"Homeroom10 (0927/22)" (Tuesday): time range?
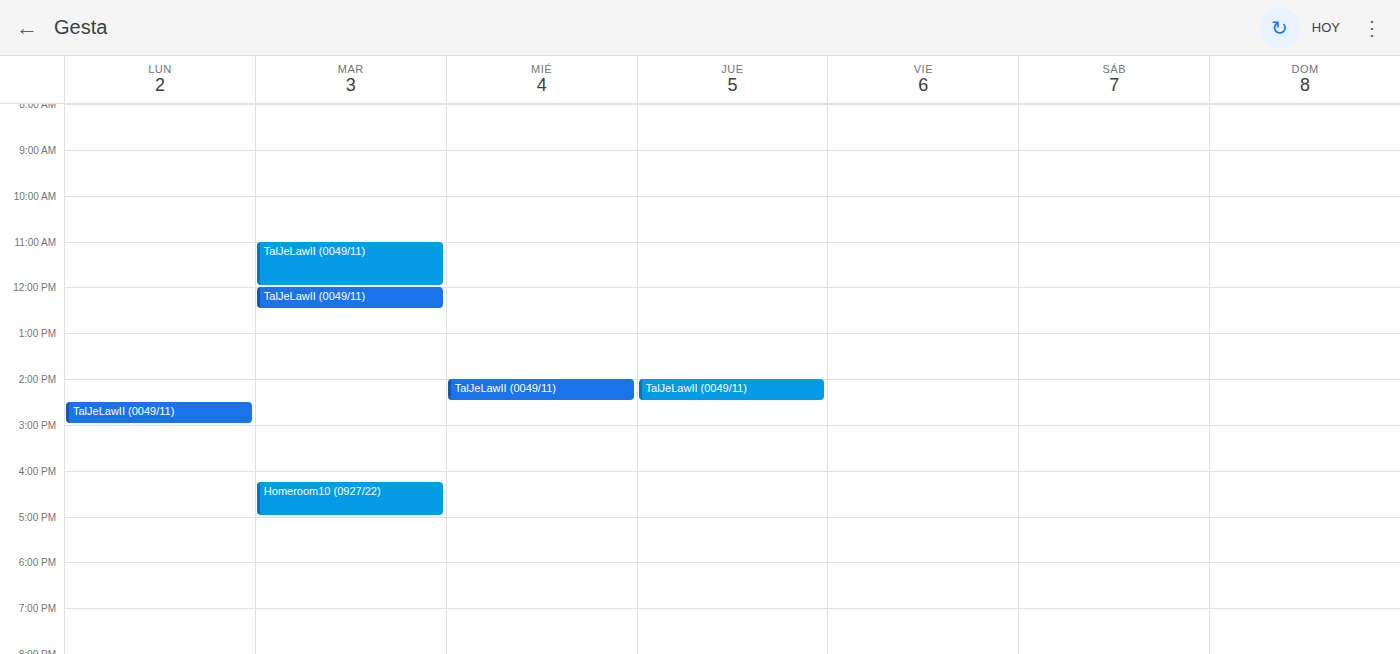
4:15 PM to 5:00 PM